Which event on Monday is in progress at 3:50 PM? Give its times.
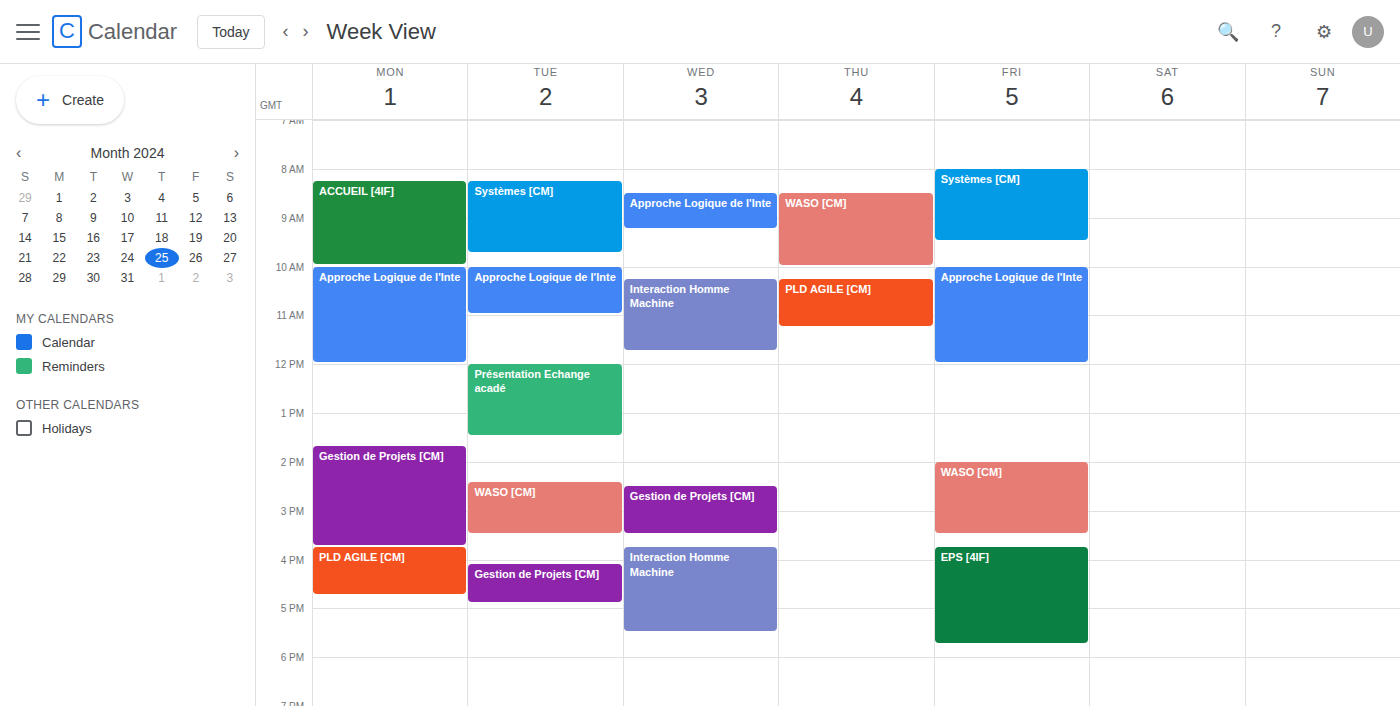
"PLD AGILE [CM]", 3:45 PM to 4:45 PM